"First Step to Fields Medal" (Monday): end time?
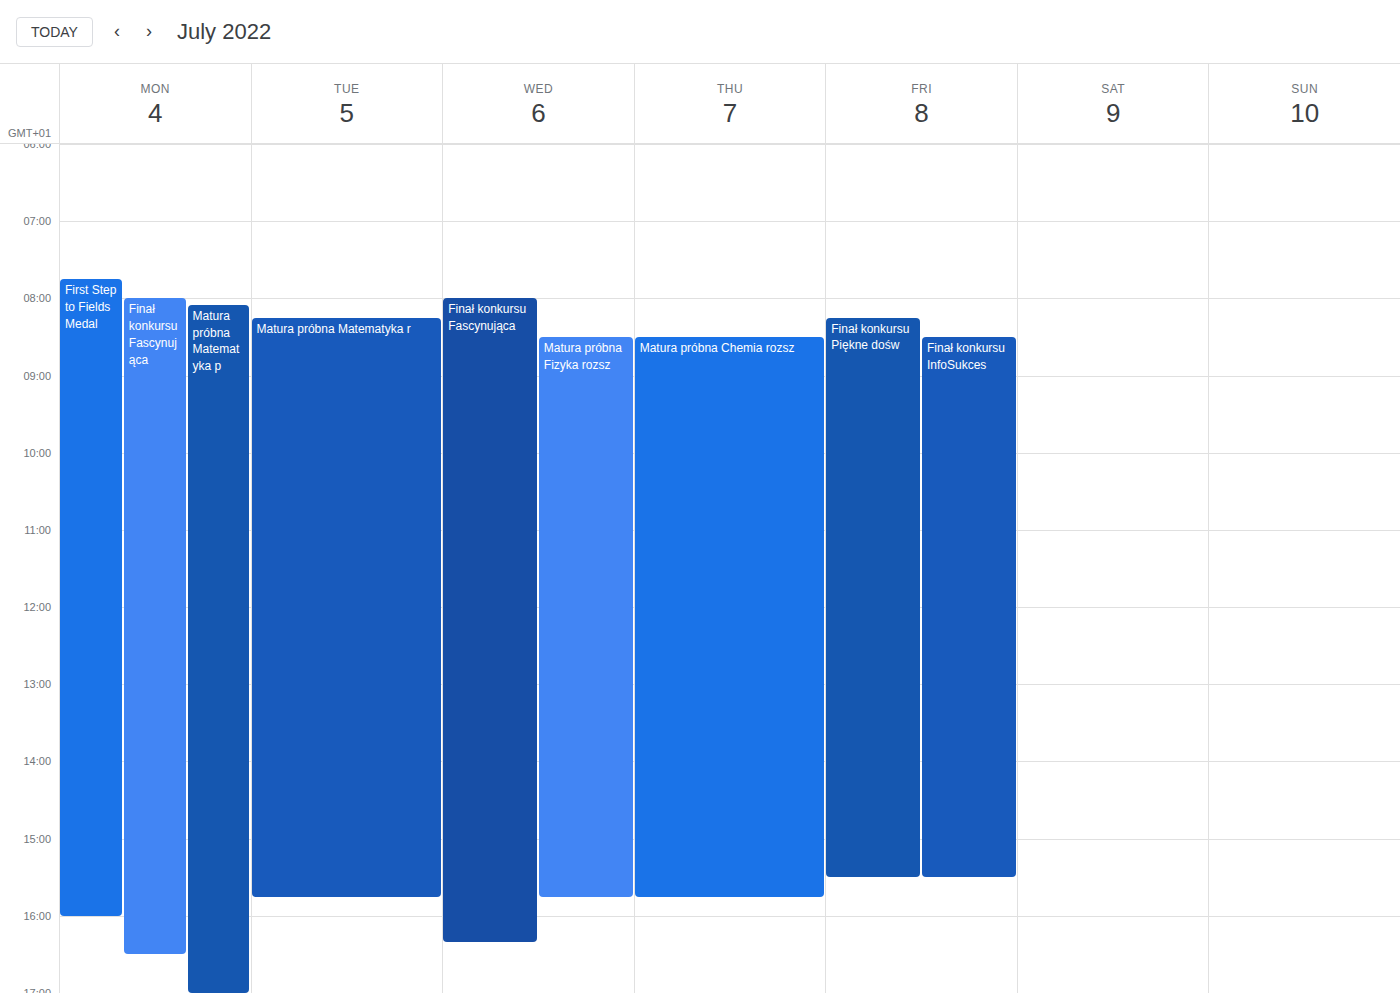
4:00 PM